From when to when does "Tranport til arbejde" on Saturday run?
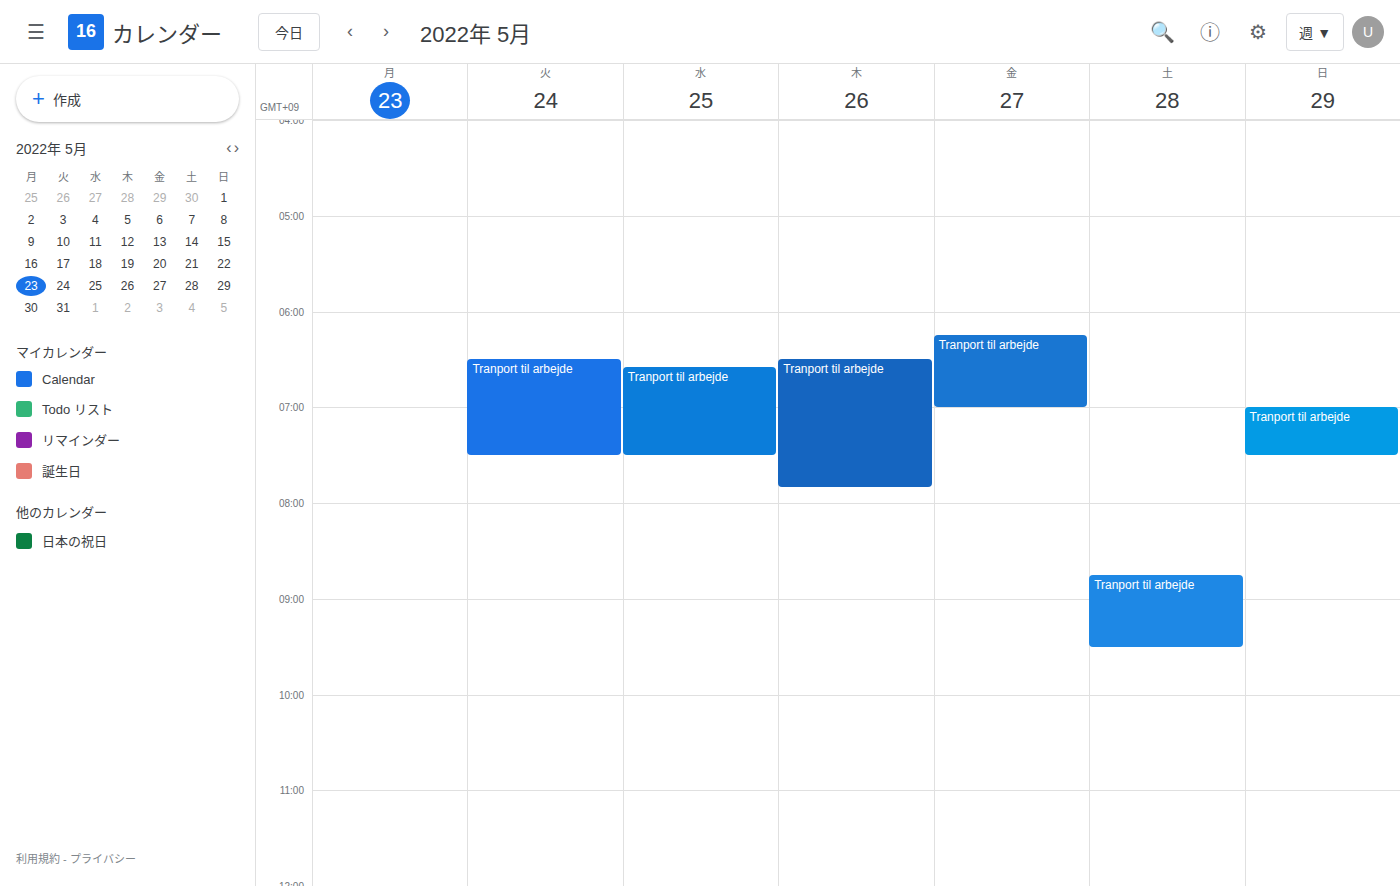
08:45 to 09:30